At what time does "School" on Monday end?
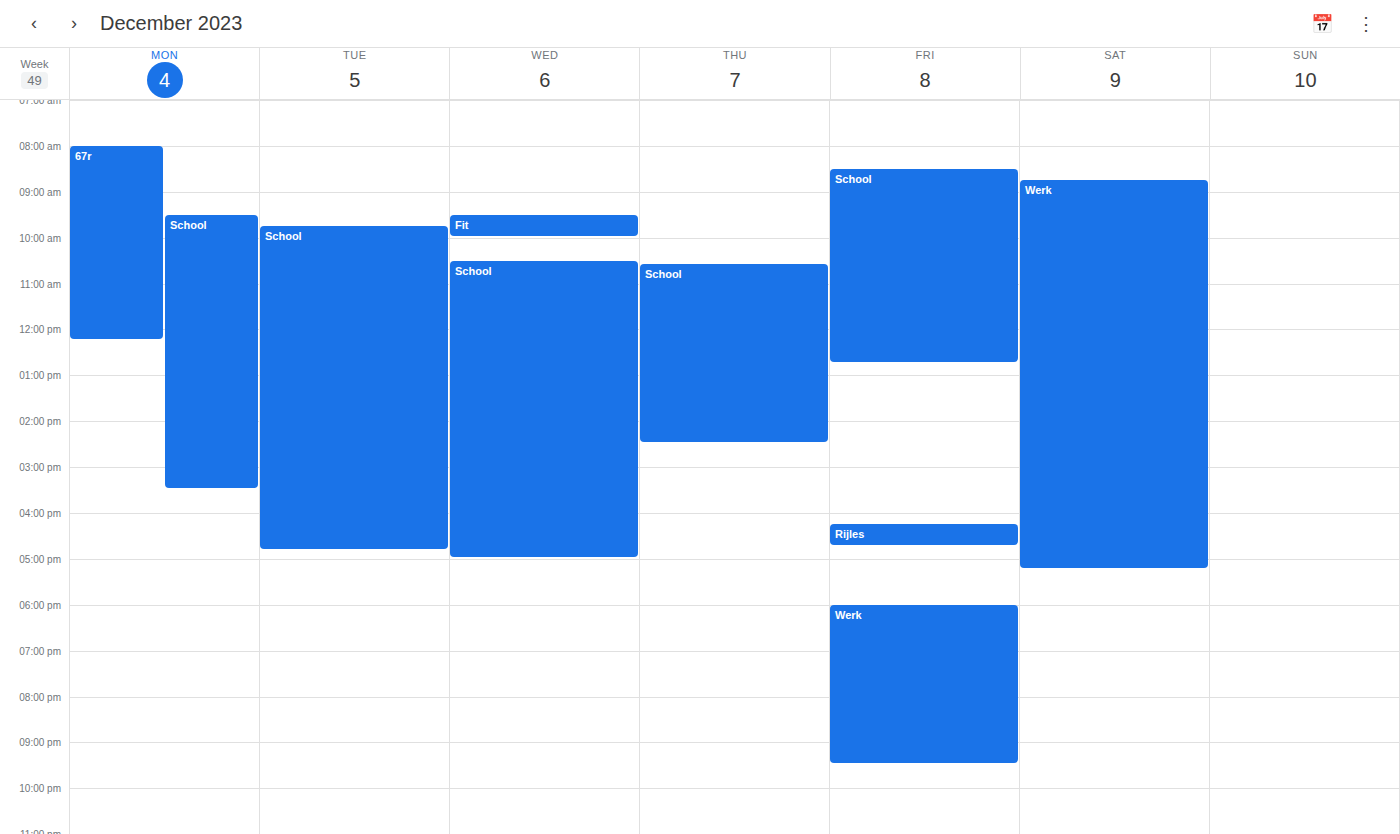
3:30 PM